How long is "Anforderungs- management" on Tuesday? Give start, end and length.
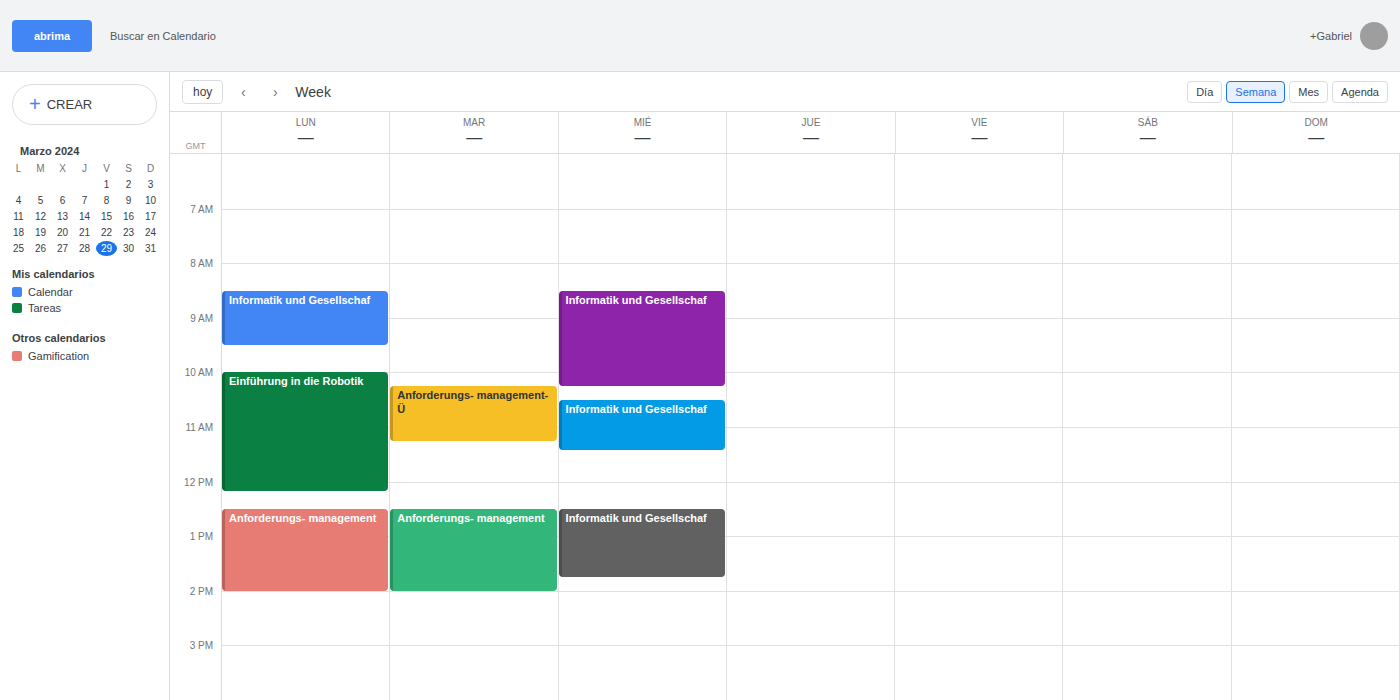
12:30 PM to 2:00 PM, 1 hour 30 minutes